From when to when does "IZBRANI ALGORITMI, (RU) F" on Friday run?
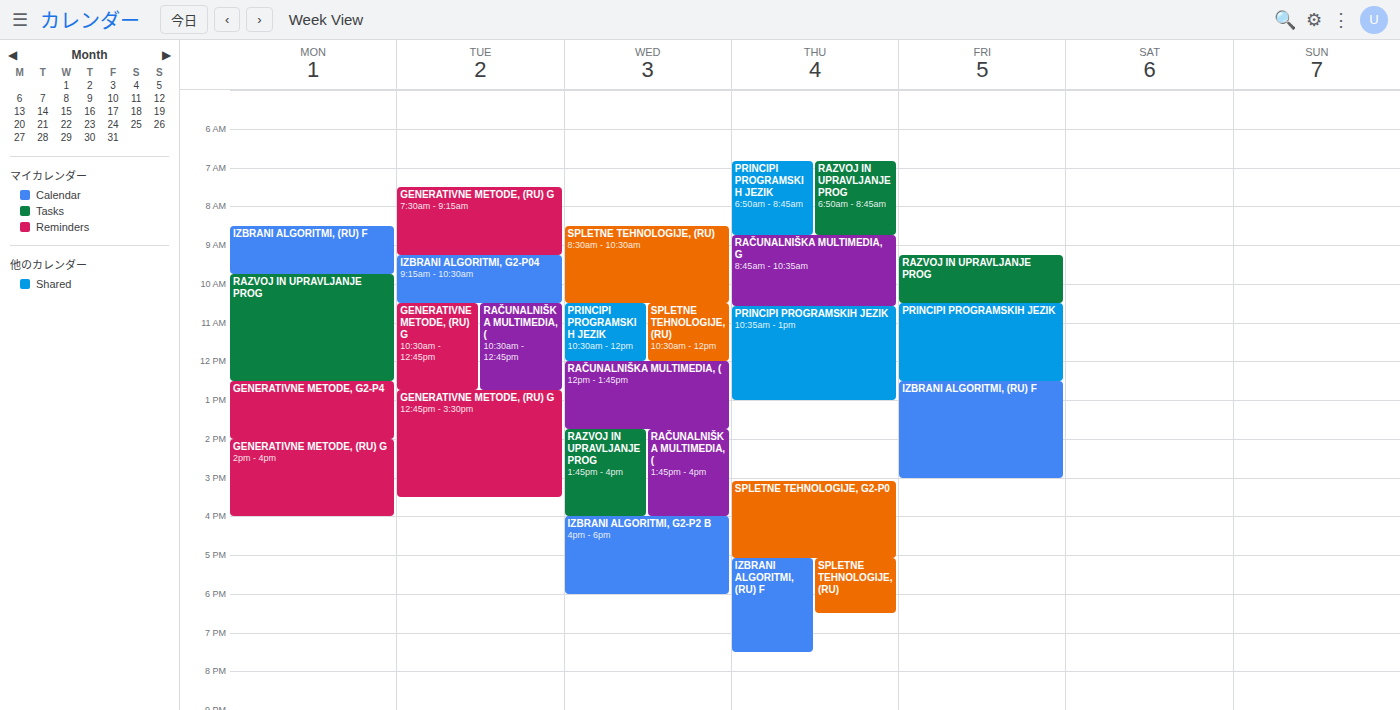
12:30 PM to 3:00 PM